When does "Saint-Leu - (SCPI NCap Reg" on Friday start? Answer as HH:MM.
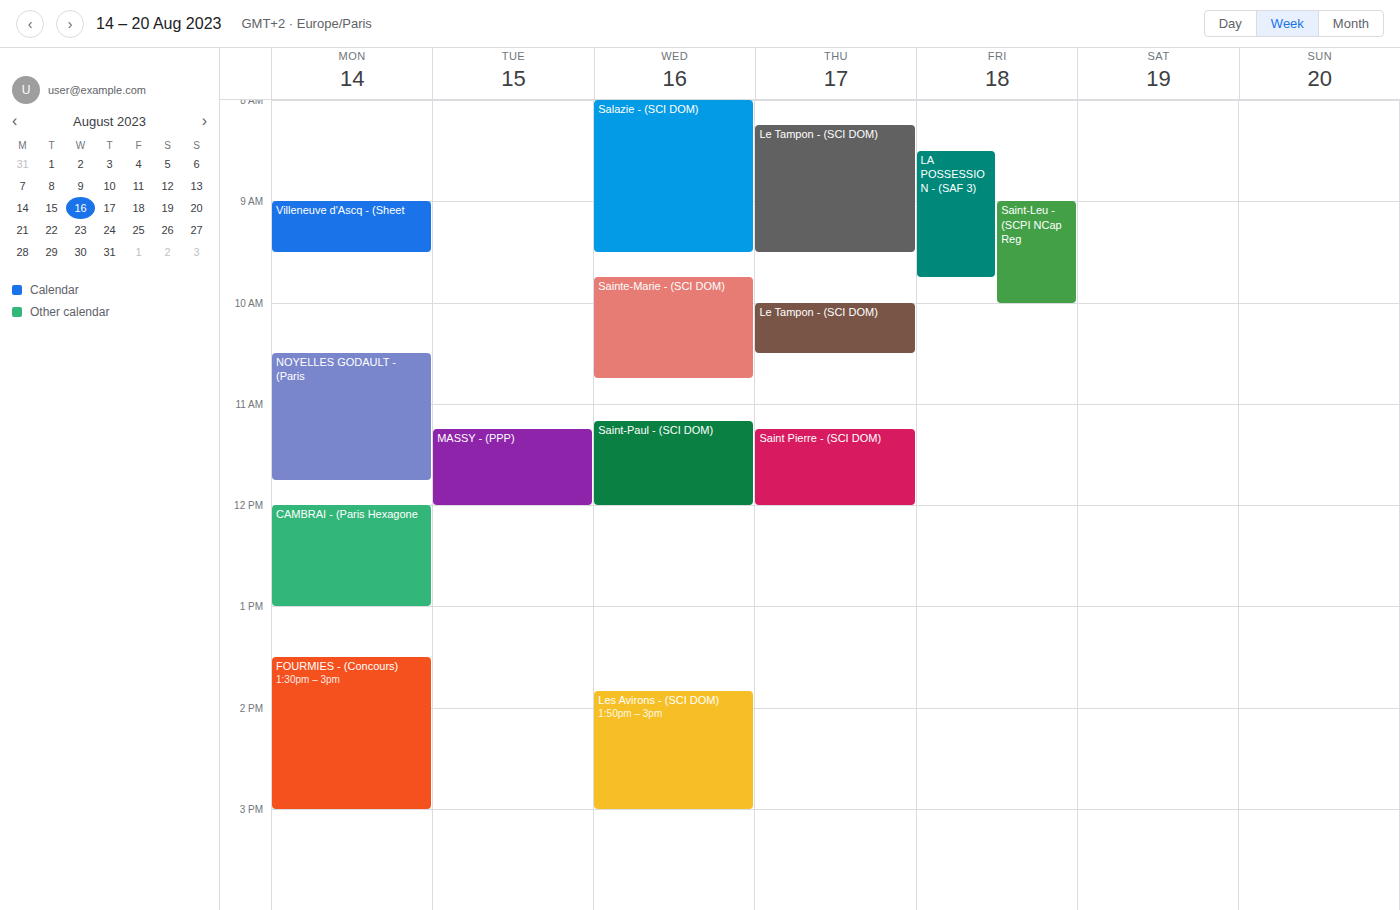
09:00